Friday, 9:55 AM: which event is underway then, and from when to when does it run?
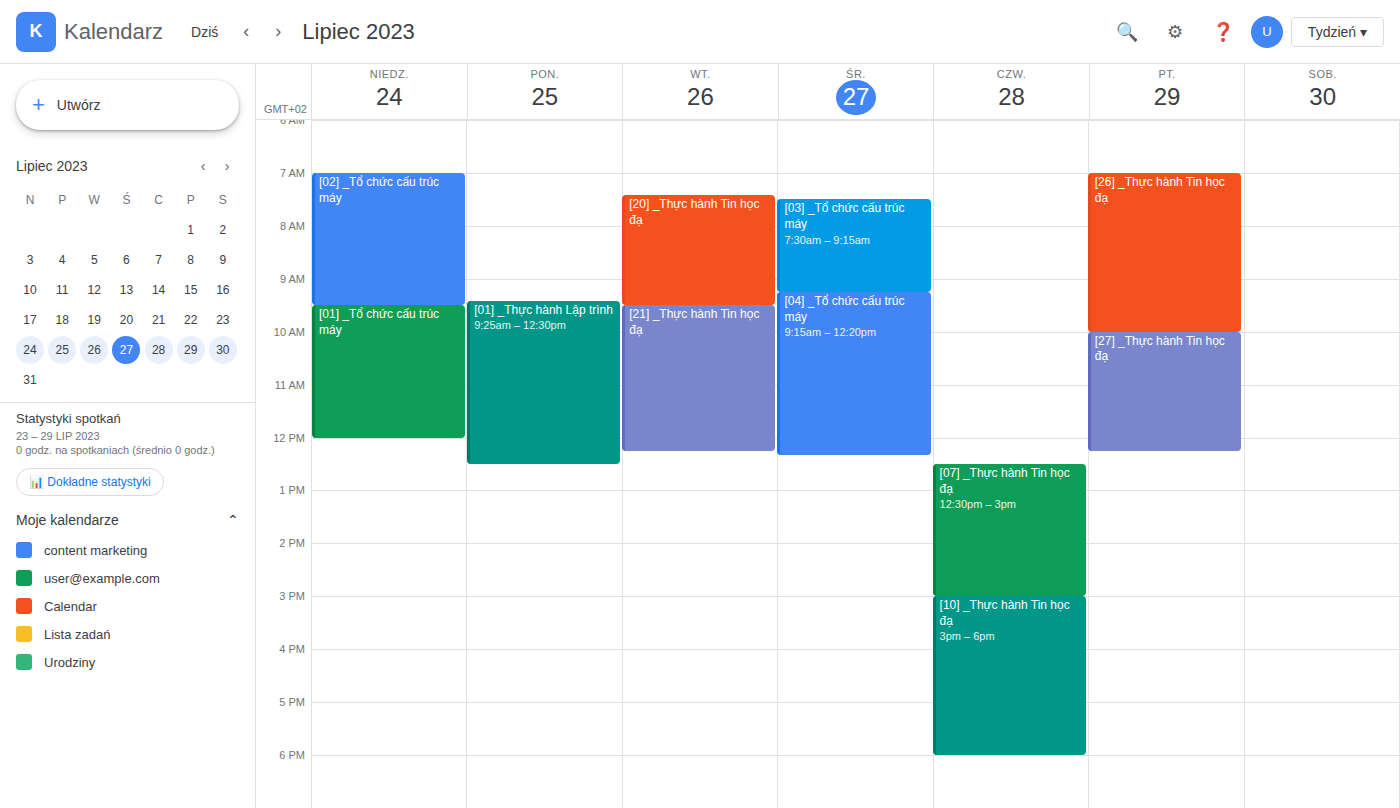
"[26] _Thực hành Tin học đạ", 7:00 AM to 10:00 AM